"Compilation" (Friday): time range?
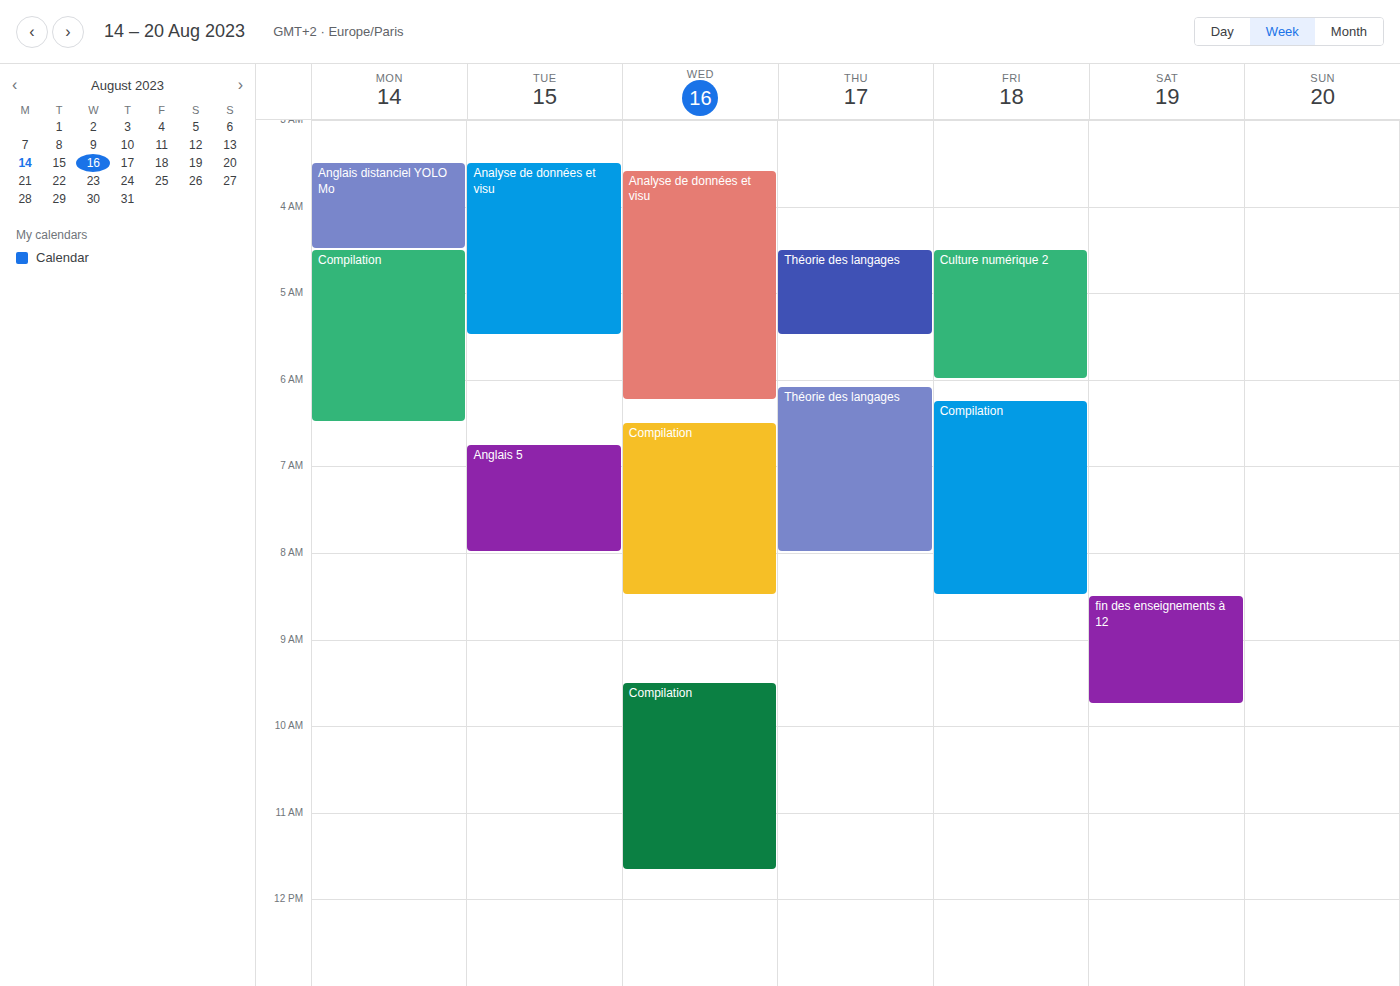
6:15 AM to 8:30 AM